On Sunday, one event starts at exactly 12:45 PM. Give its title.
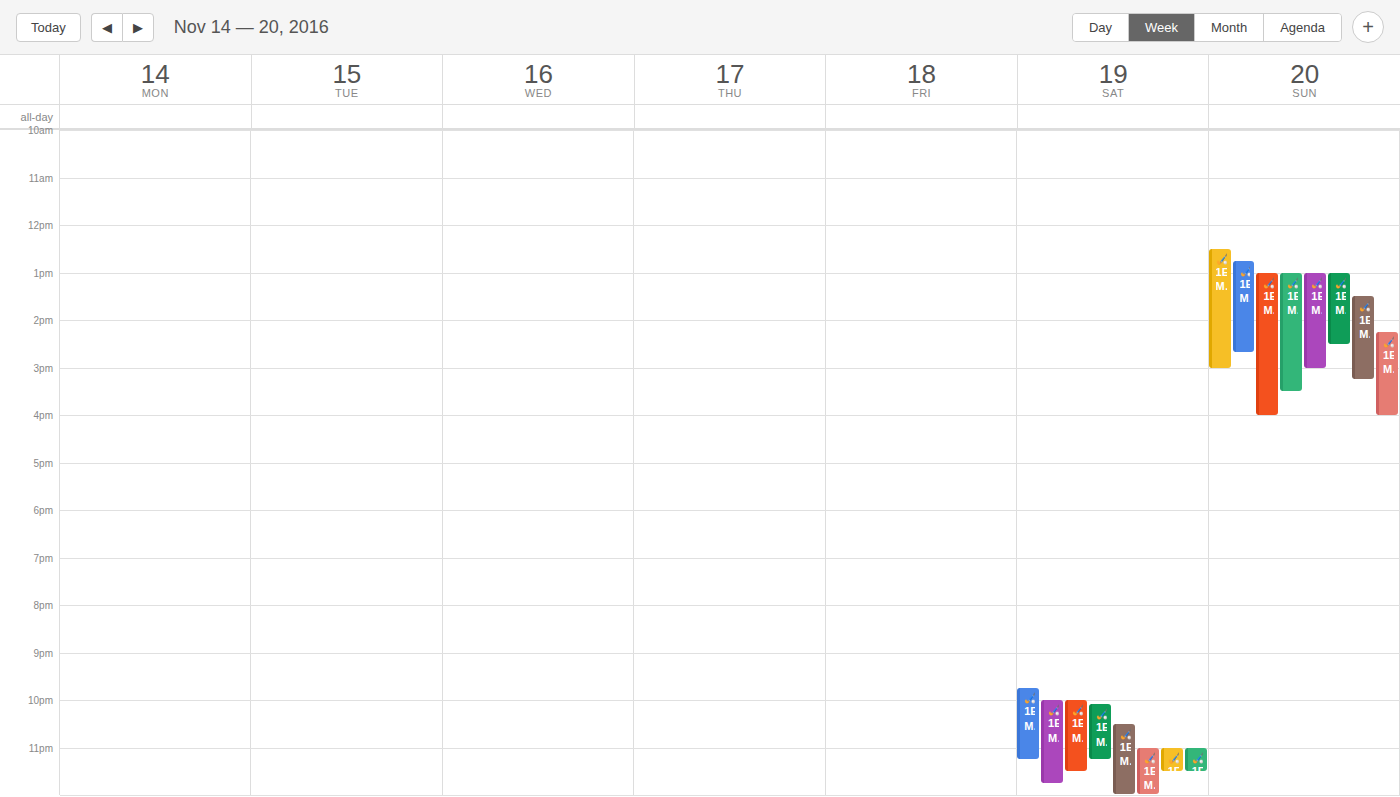
"🏑 1EK M120 | Apeldoorn H1"